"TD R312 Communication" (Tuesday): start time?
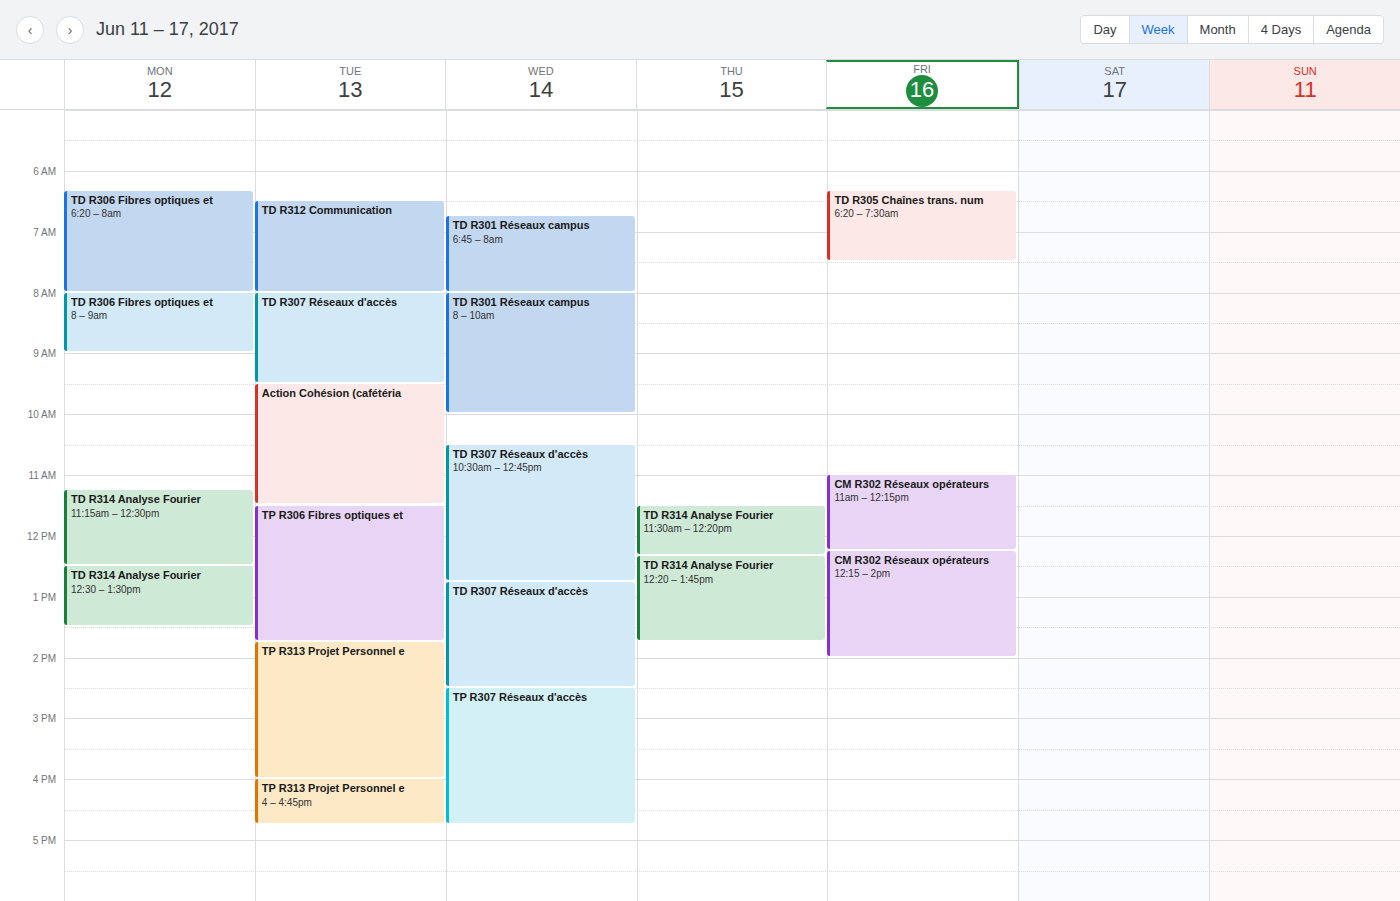
6:30 AM